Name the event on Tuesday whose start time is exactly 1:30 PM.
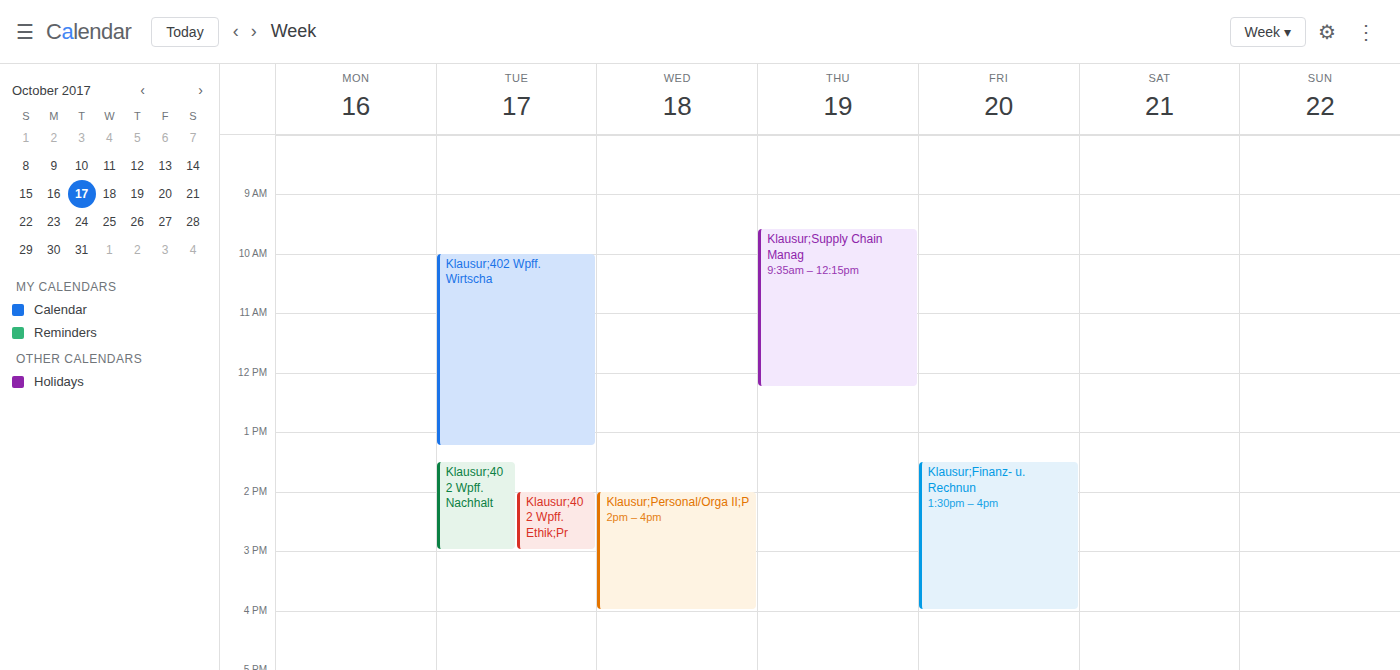
"Klausur;402 Wpff. Nachhalt"